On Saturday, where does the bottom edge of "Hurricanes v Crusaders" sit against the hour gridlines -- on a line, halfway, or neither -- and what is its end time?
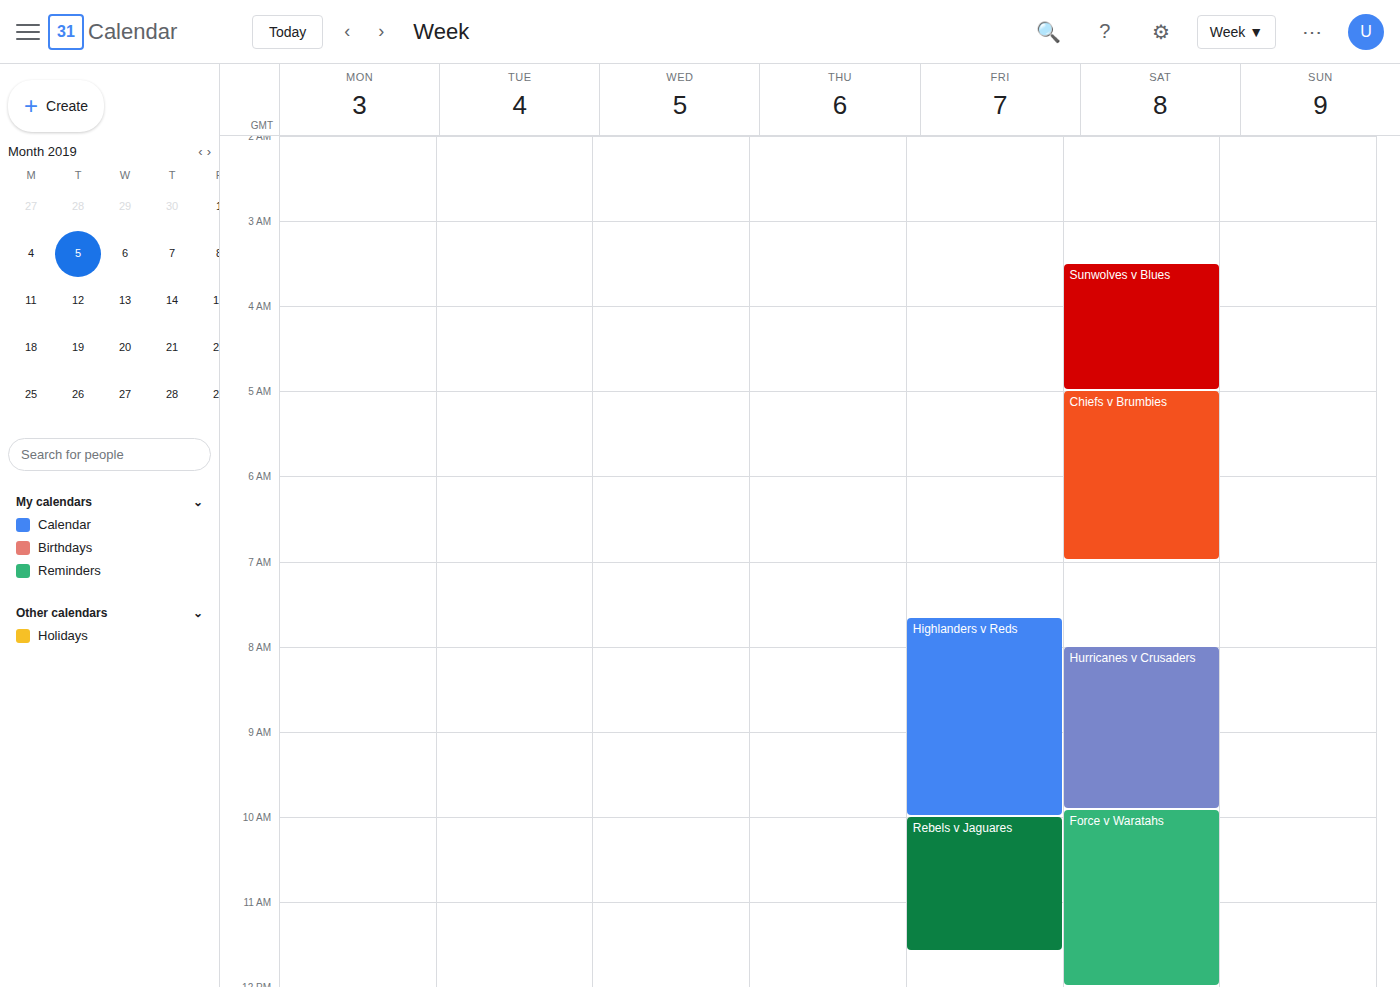
9:55 AM -- neither: 55 minutes below the 9 AM line and 5 minutes above the 10 AM line.